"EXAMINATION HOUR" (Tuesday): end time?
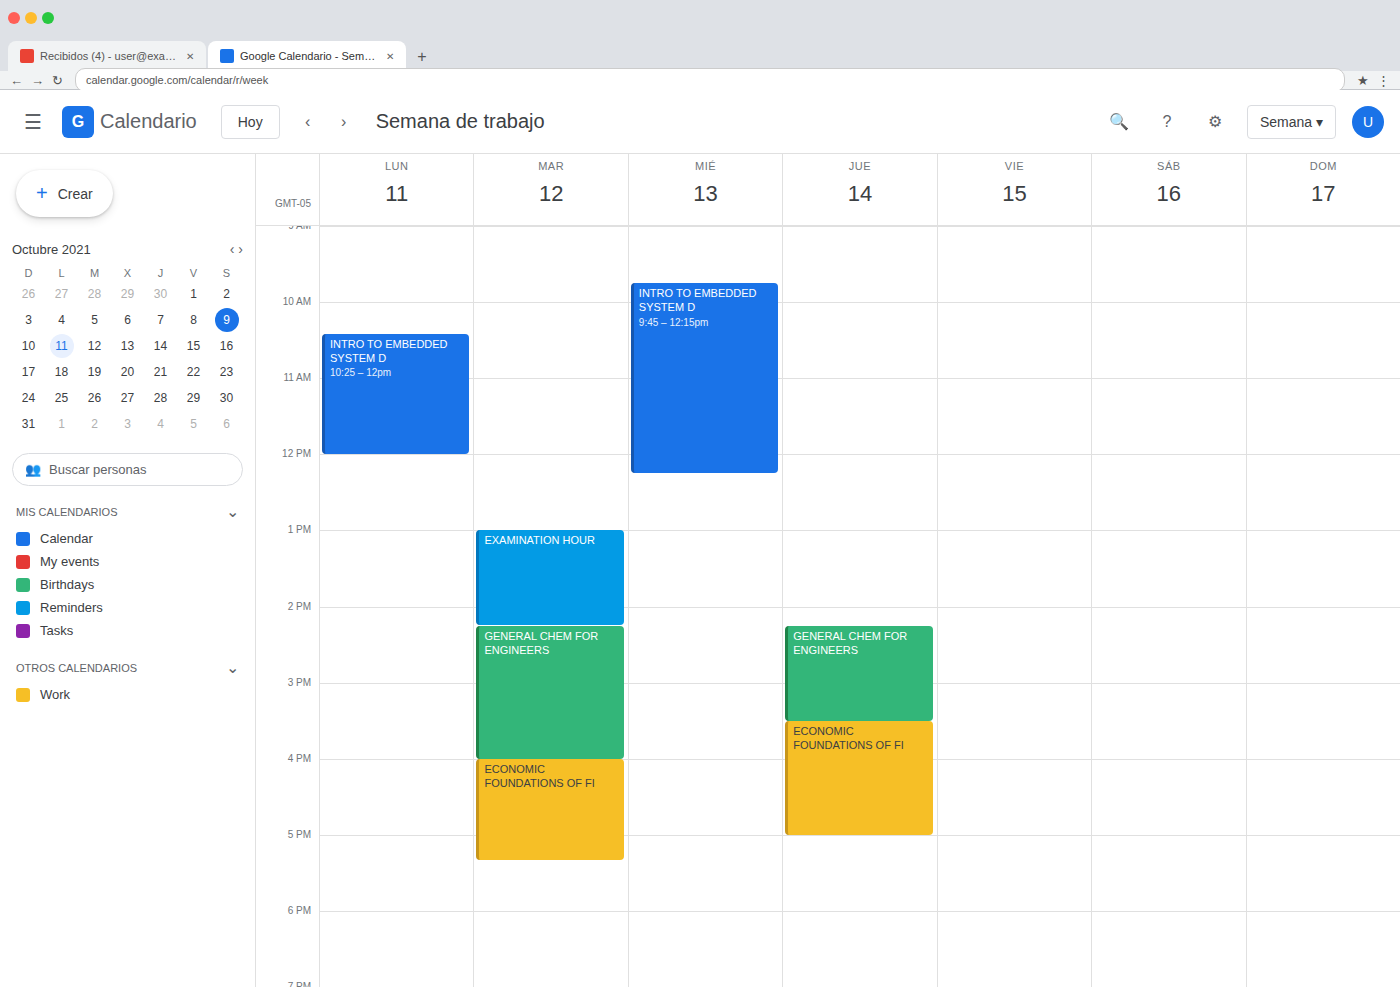
14:15